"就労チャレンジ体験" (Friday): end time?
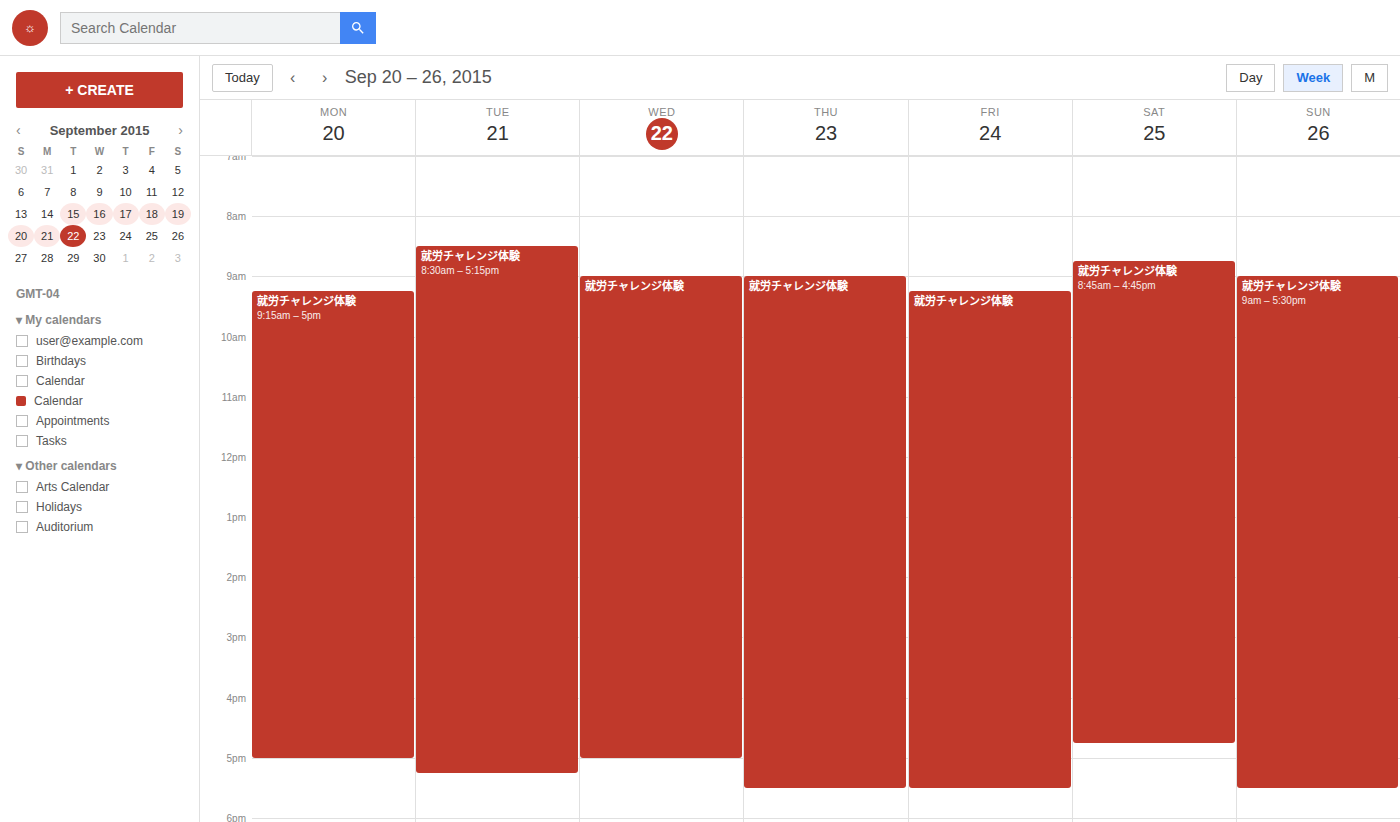
5:30 PM